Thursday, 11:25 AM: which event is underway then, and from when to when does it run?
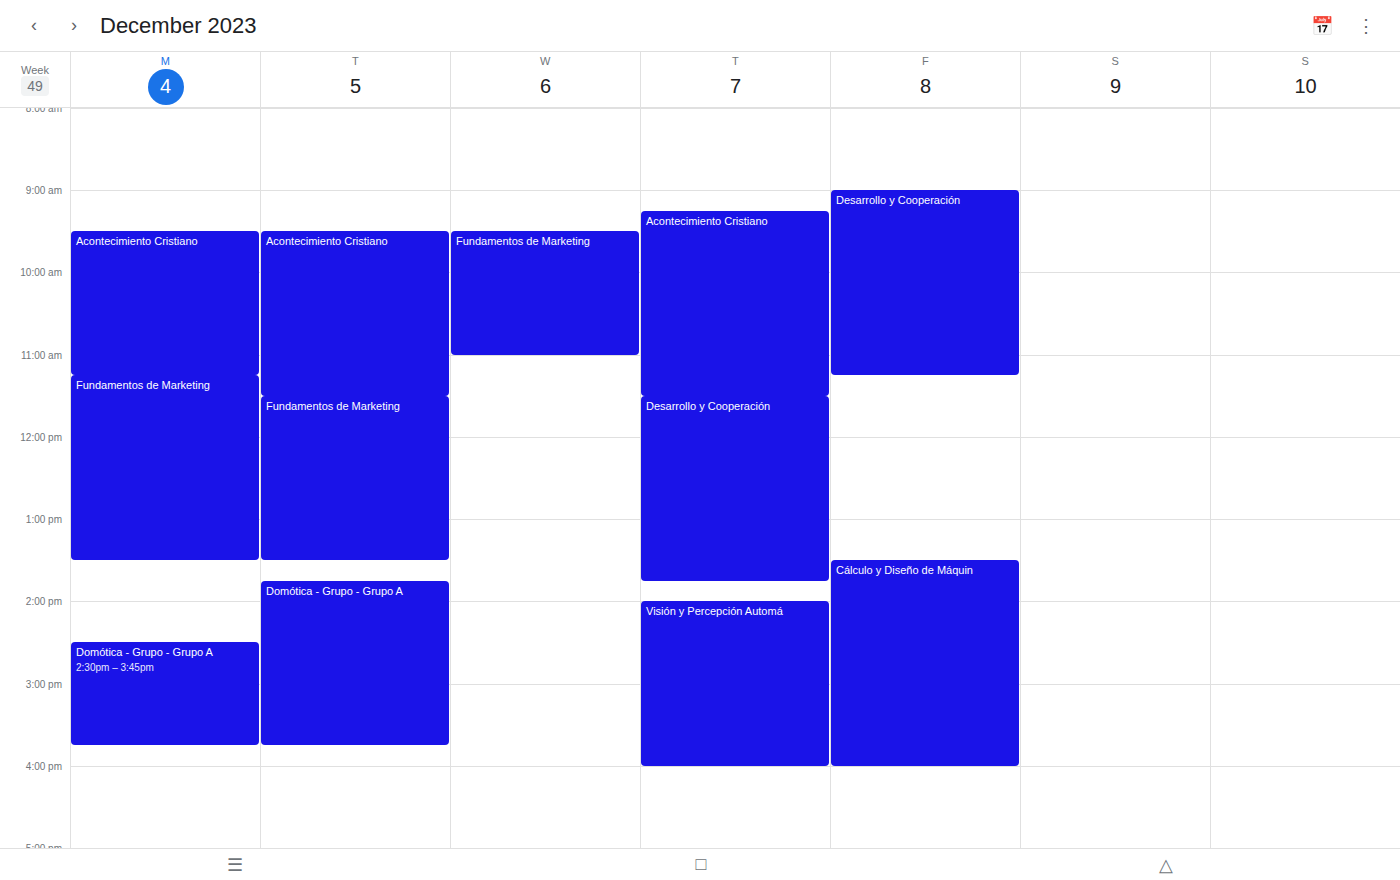
"Acontecimiento Cristiano", 9:15 AM to 11:30 AM